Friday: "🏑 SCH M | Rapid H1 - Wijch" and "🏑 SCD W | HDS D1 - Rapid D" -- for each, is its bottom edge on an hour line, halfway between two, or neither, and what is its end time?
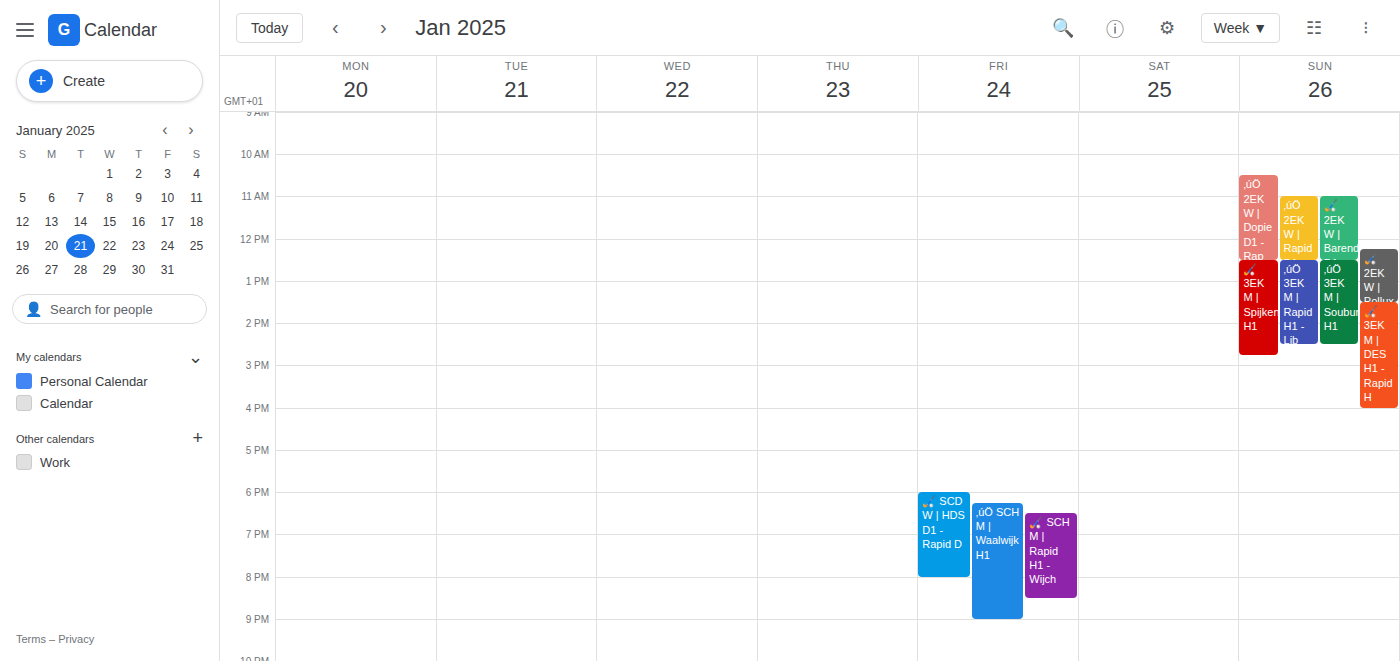
"🏑 SCH M | Rapid H1 - Wijch": 8:30 PM, halfway between the 8 PM and 9 PM lines. "🏑 SCD W | HDS D1 - Rapid D": 8:00 PM, exactly on the 8 PM line.